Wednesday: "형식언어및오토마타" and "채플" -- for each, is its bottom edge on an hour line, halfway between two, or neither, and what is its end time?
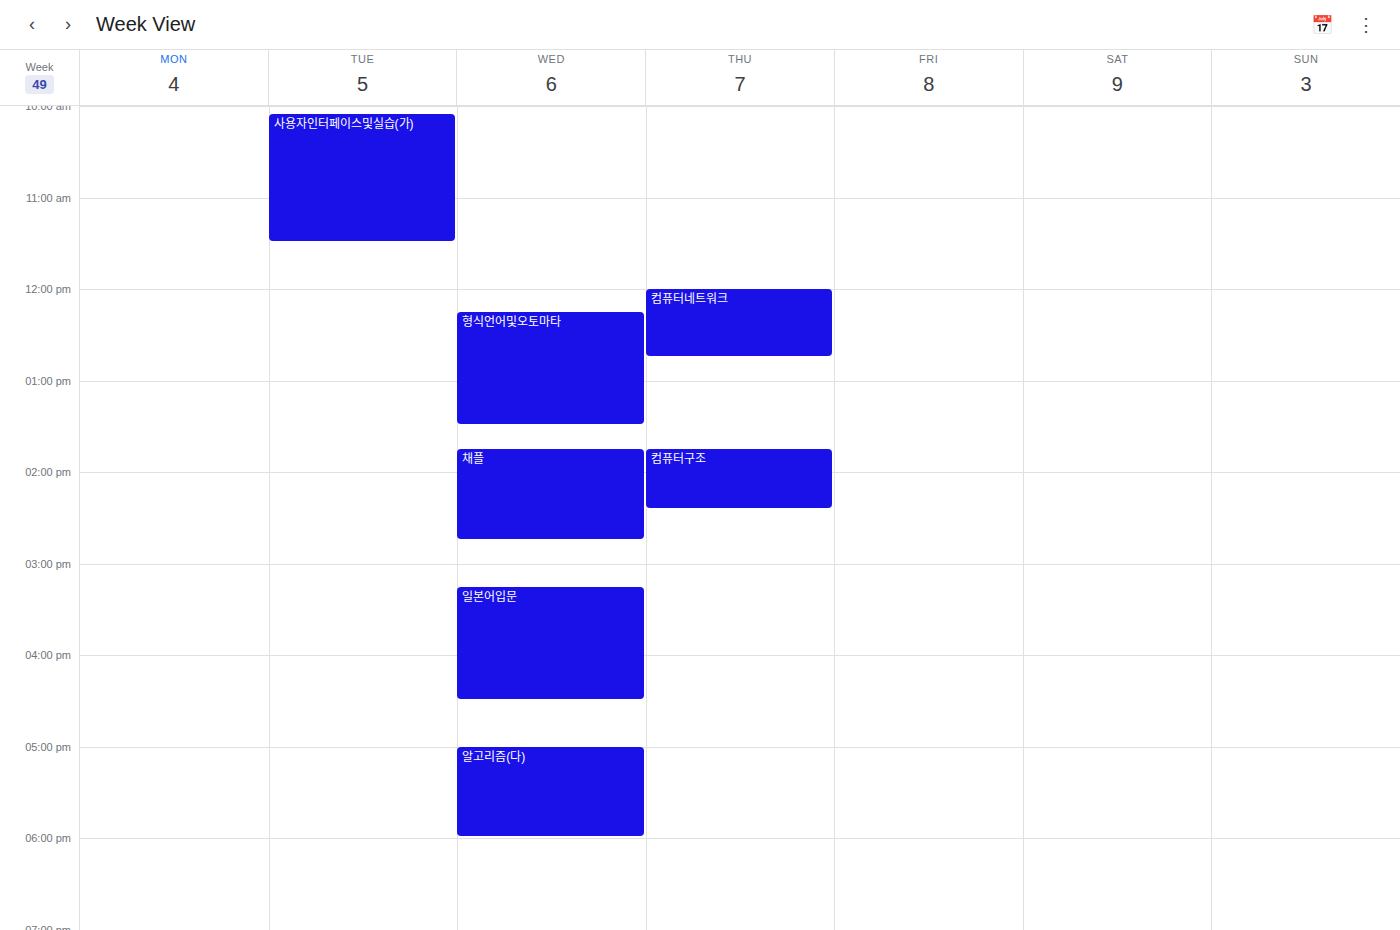
"형식언어및오토마타": 1:30 PM, halfway between the 1 PM and 2 PM lines. "채플": 2:45 PM, neither: three quarters of the way from the 2 PM line to the 3 PM line.